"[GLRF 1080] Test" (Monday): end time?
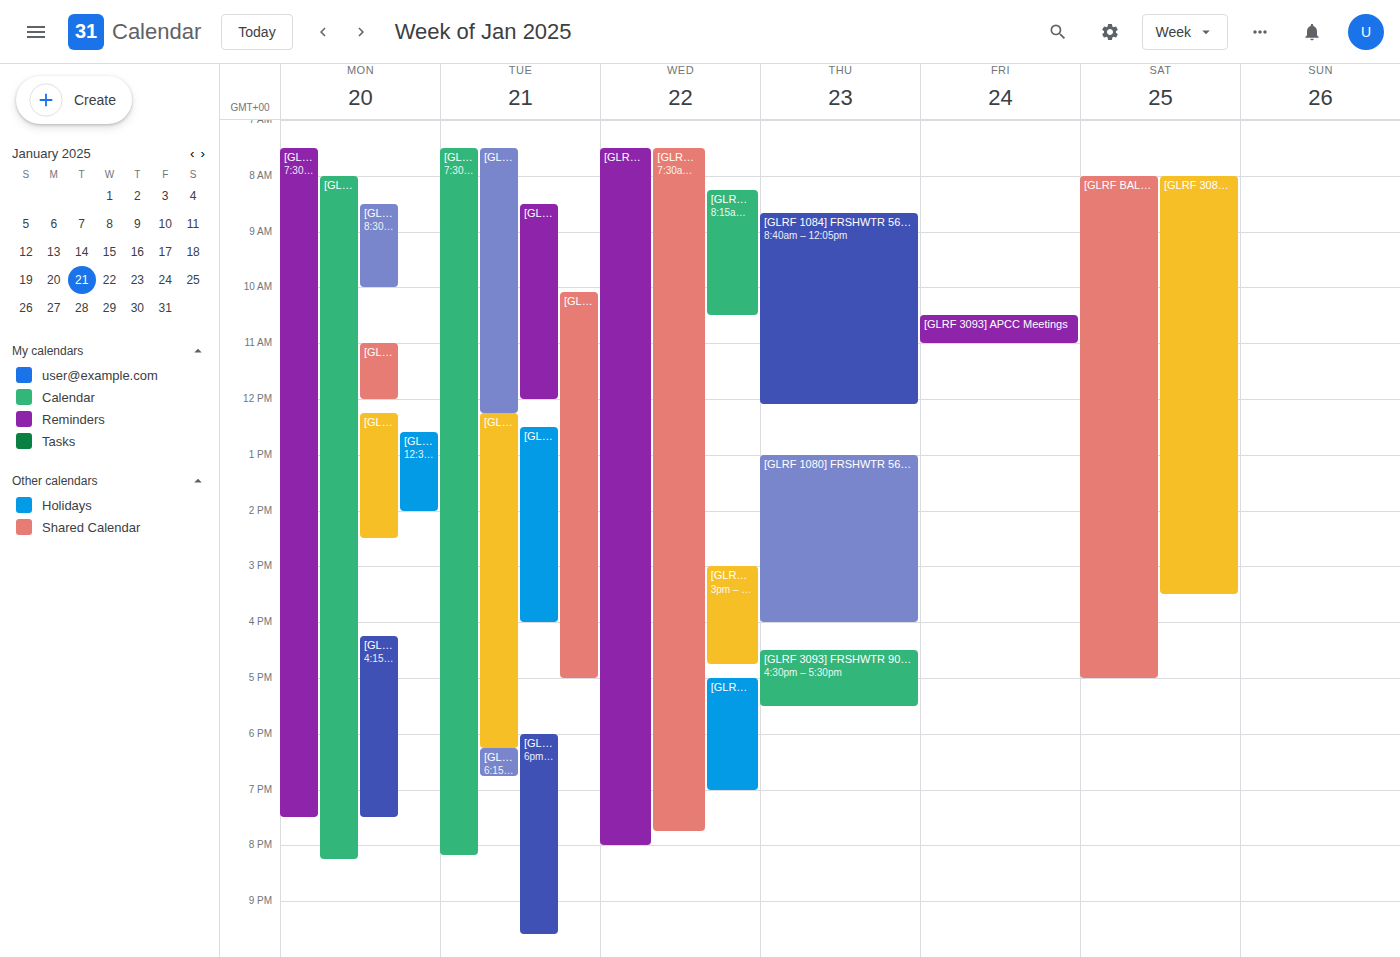
12:00 PM